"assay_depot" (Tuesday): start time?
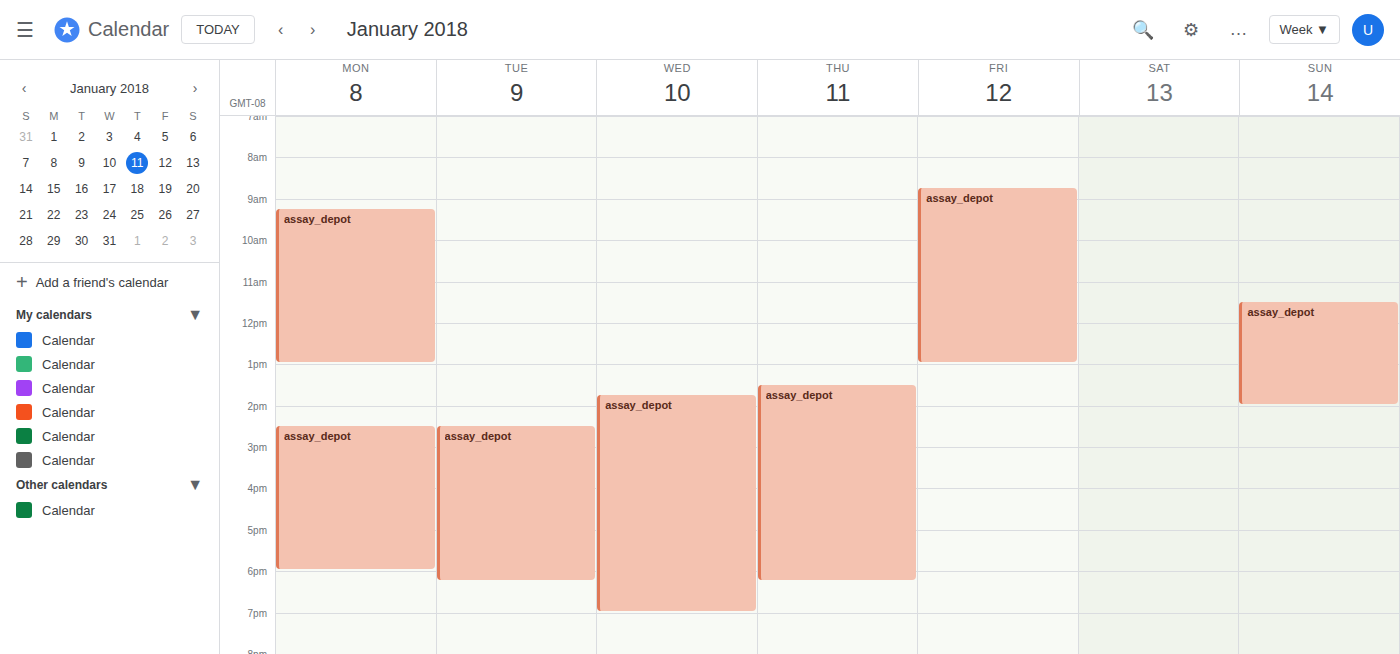
2:30 PM